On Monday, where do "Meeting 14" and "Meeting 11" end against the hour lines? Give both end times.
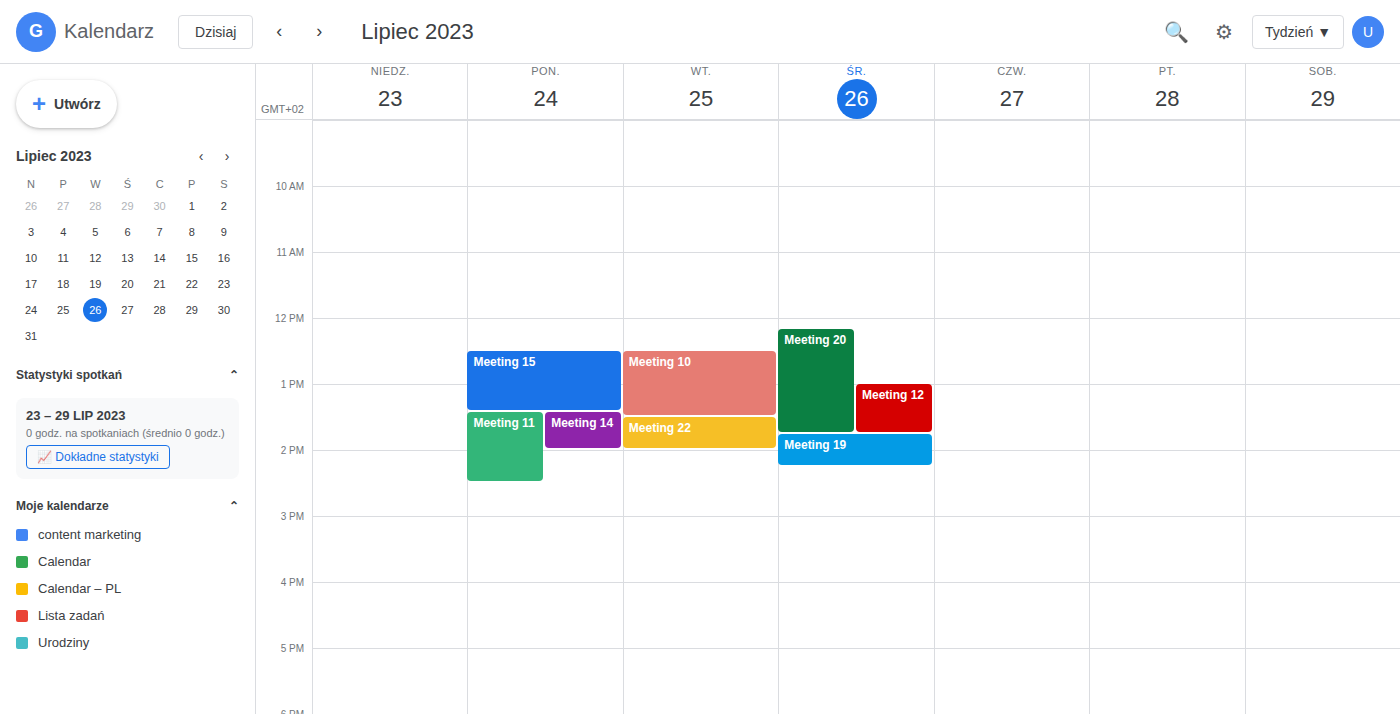
"Meeting 14": 2:00 PM, exactly on the 2 PM line. "Meeting 11": 2:30 PM, halfway between the 2 PM and 3 PM lines.